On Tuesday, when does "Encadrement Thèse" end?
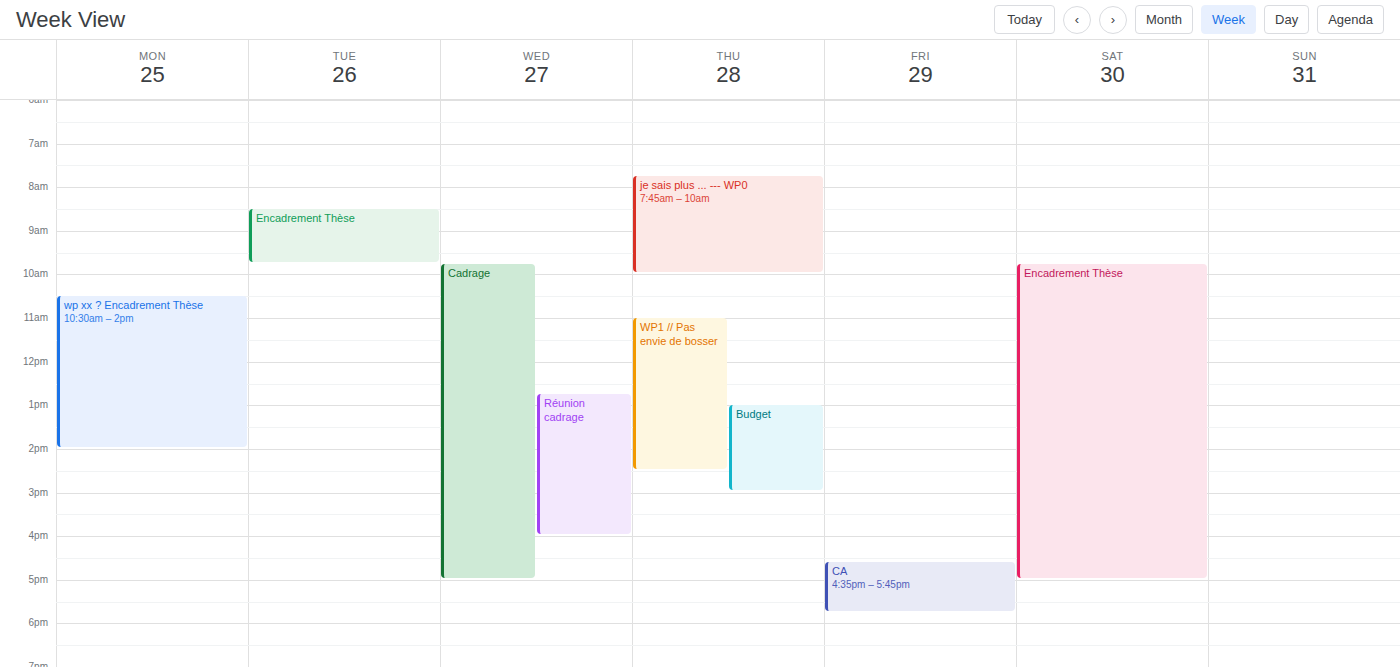
9:45 AM